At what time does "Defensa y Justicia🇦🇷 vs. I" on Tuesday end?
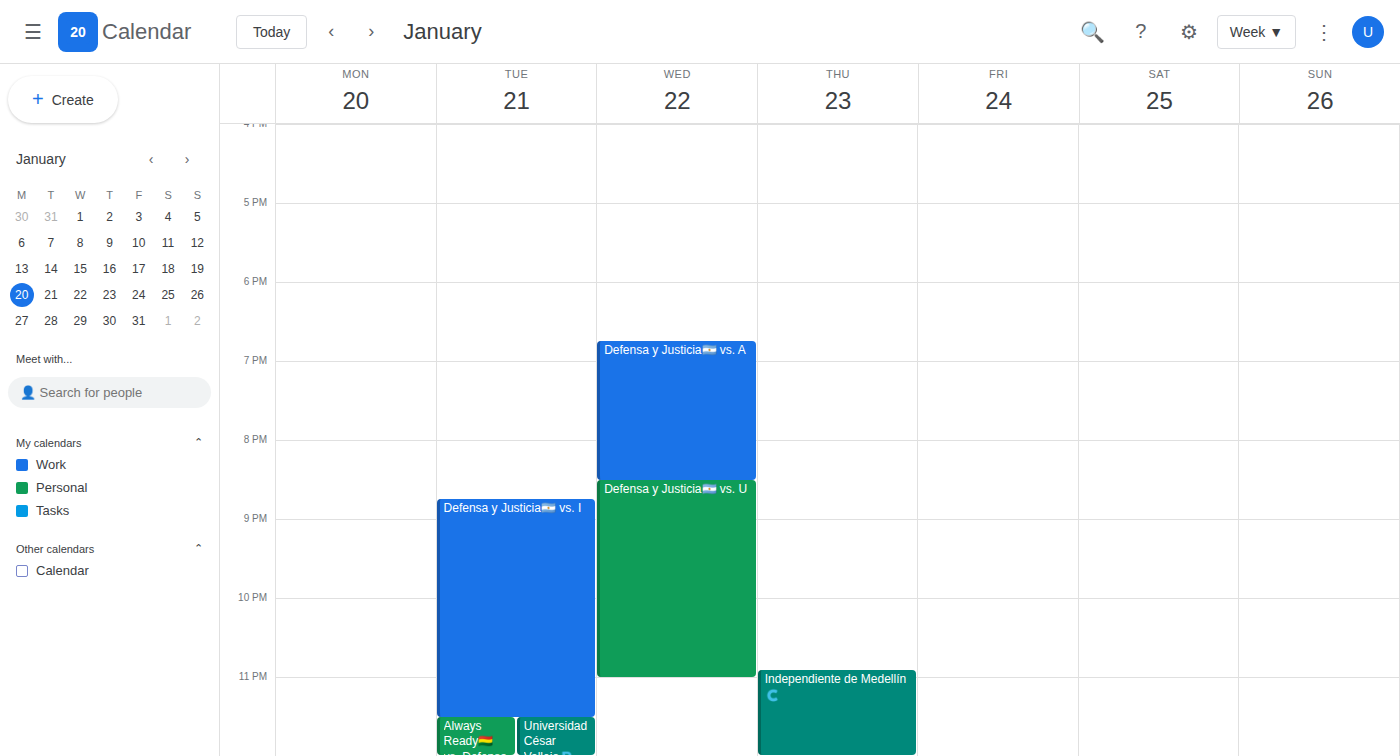
11:30 PM